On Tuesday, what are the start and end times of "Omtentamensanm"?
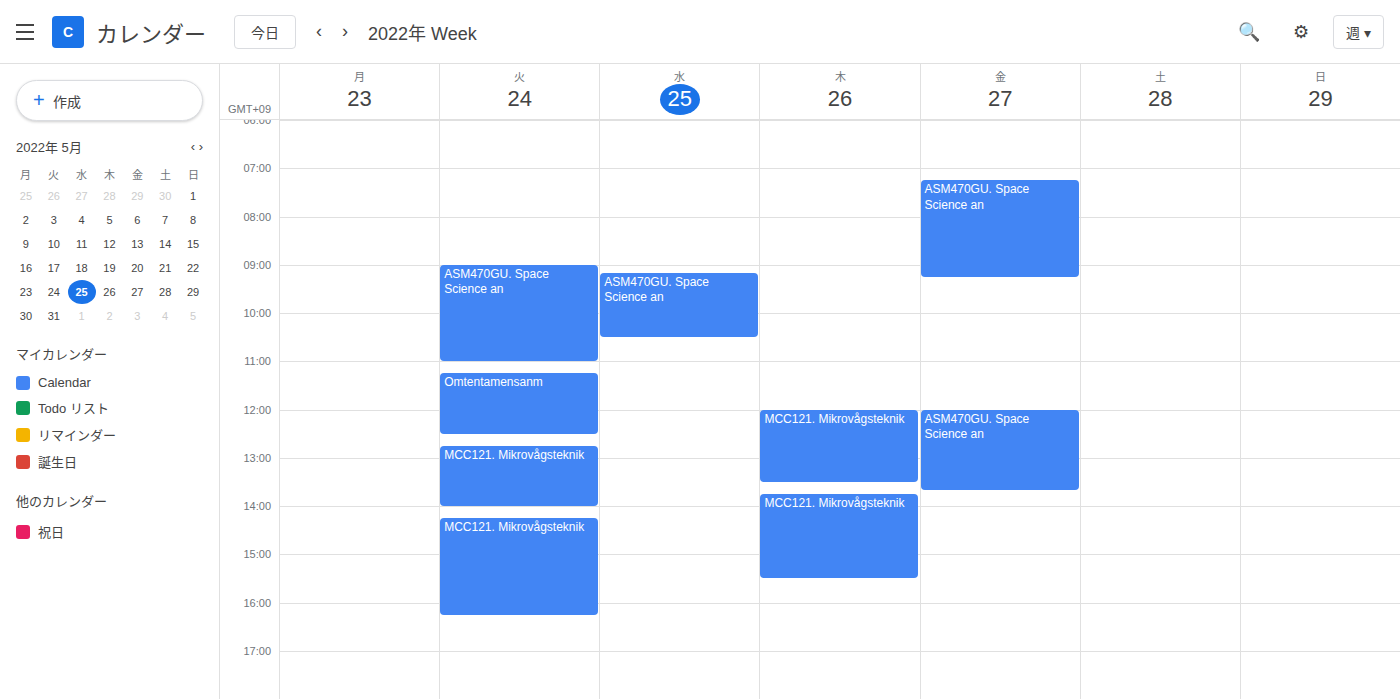
11:15 AM to 12:30 PM